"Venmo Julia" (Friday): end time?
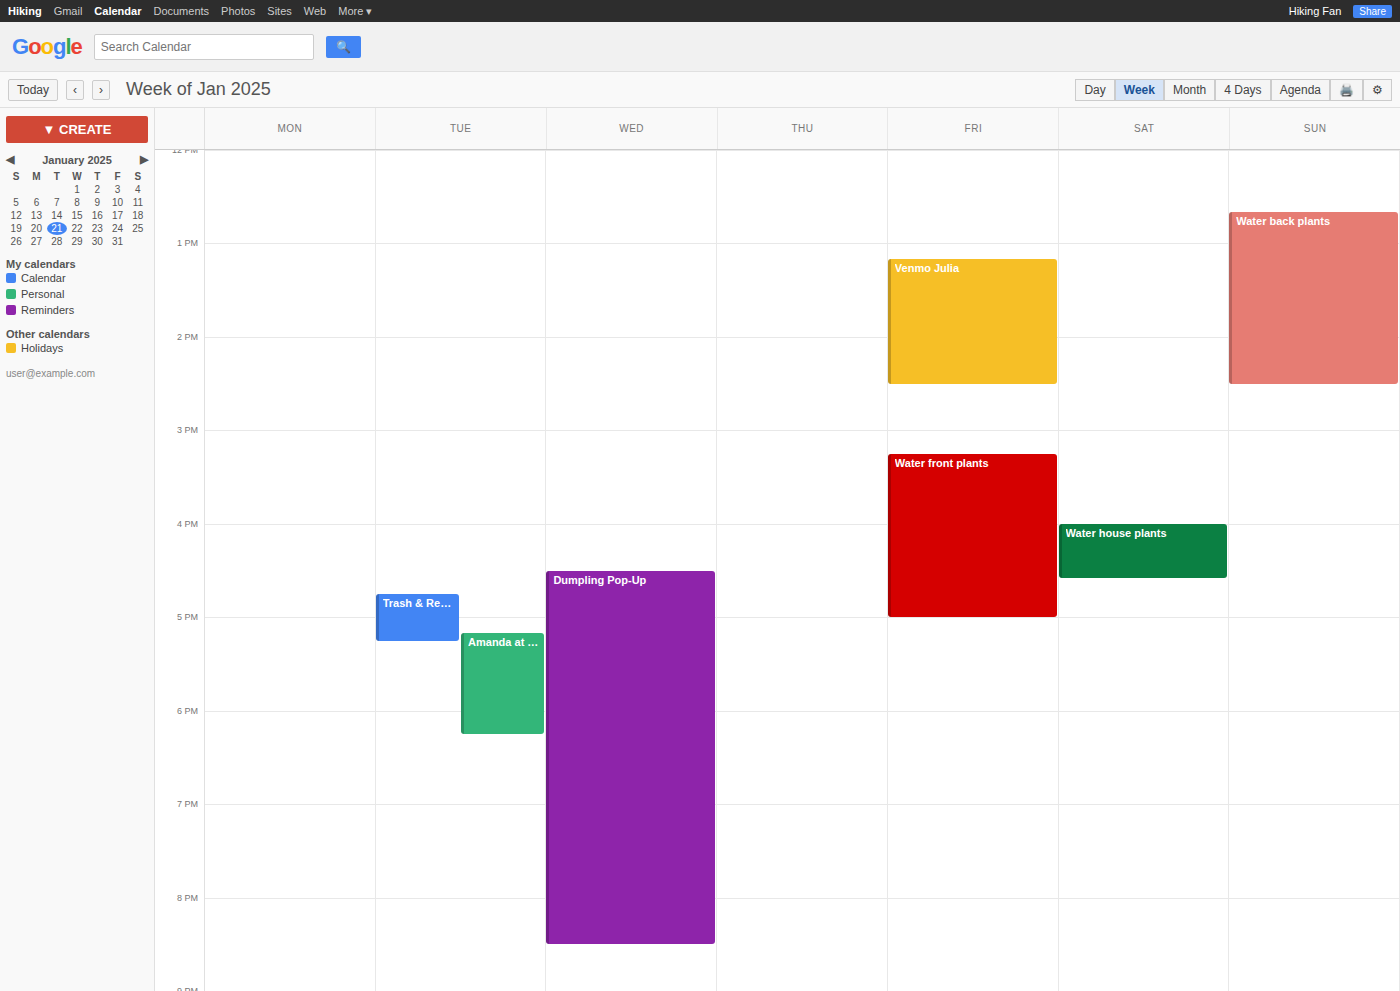
2:30 PM